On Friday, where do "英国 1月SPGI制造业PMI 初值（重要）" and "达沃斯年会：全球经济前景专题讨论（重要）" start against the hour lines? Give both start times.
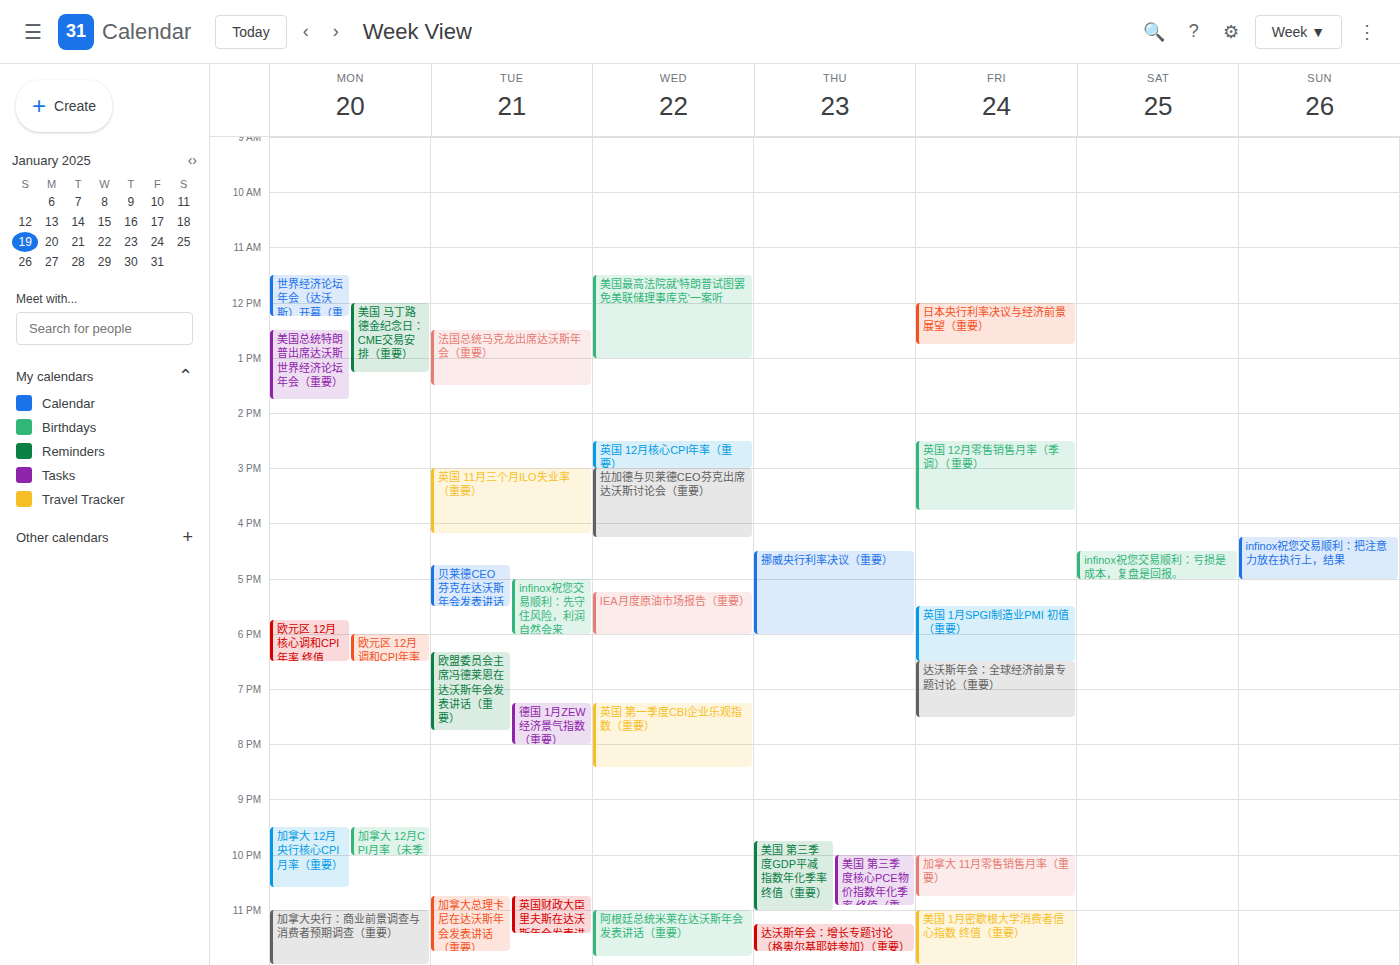
"英国 1月SPGI制造业PMI 初值（重要）": 5:30 PM, halfway between the 5 PM and 6 PM lines. "达沃斯年会：全球经济前景专题讨论（重要）": 6:30 PM, halfway between the 6 PM and 7 PM lines.